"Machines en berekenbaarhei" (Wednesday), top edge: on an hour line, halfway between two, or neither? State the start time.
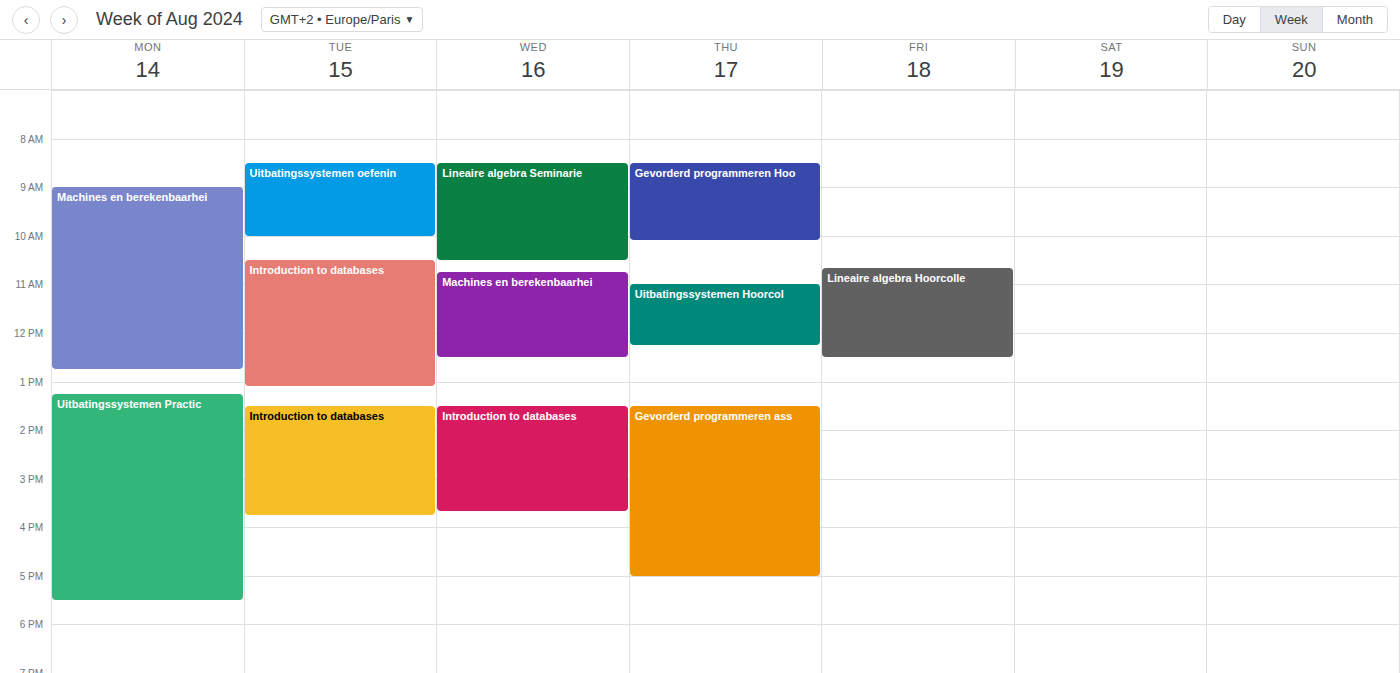
10:45 AM -- neither: three quarters of the way from the 10 AM line to the 11 AM line.